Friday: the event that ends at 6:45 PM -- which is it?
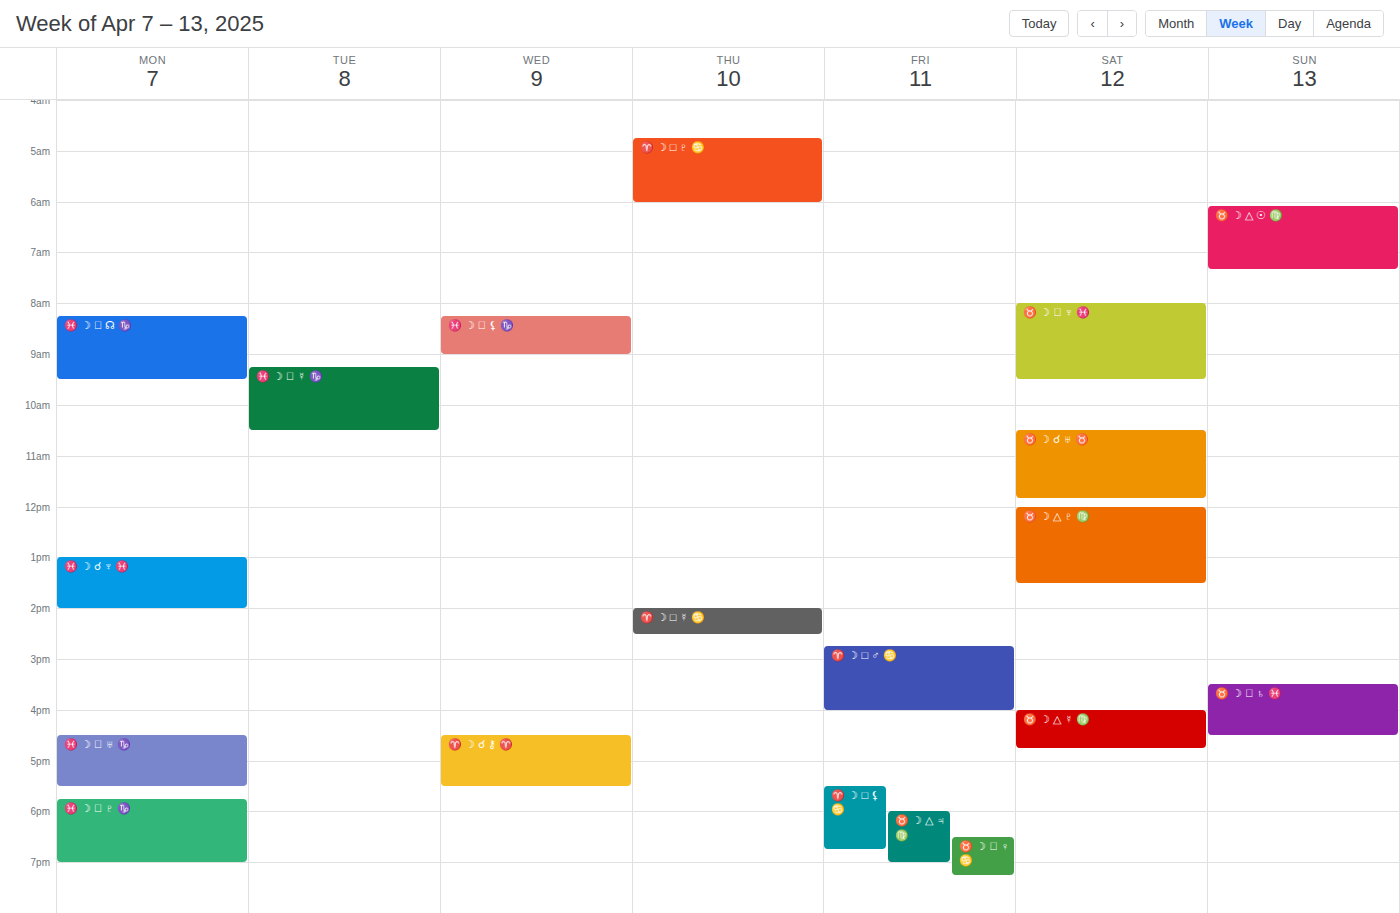
"♈️ ☽ □ ⚸ ♋️"